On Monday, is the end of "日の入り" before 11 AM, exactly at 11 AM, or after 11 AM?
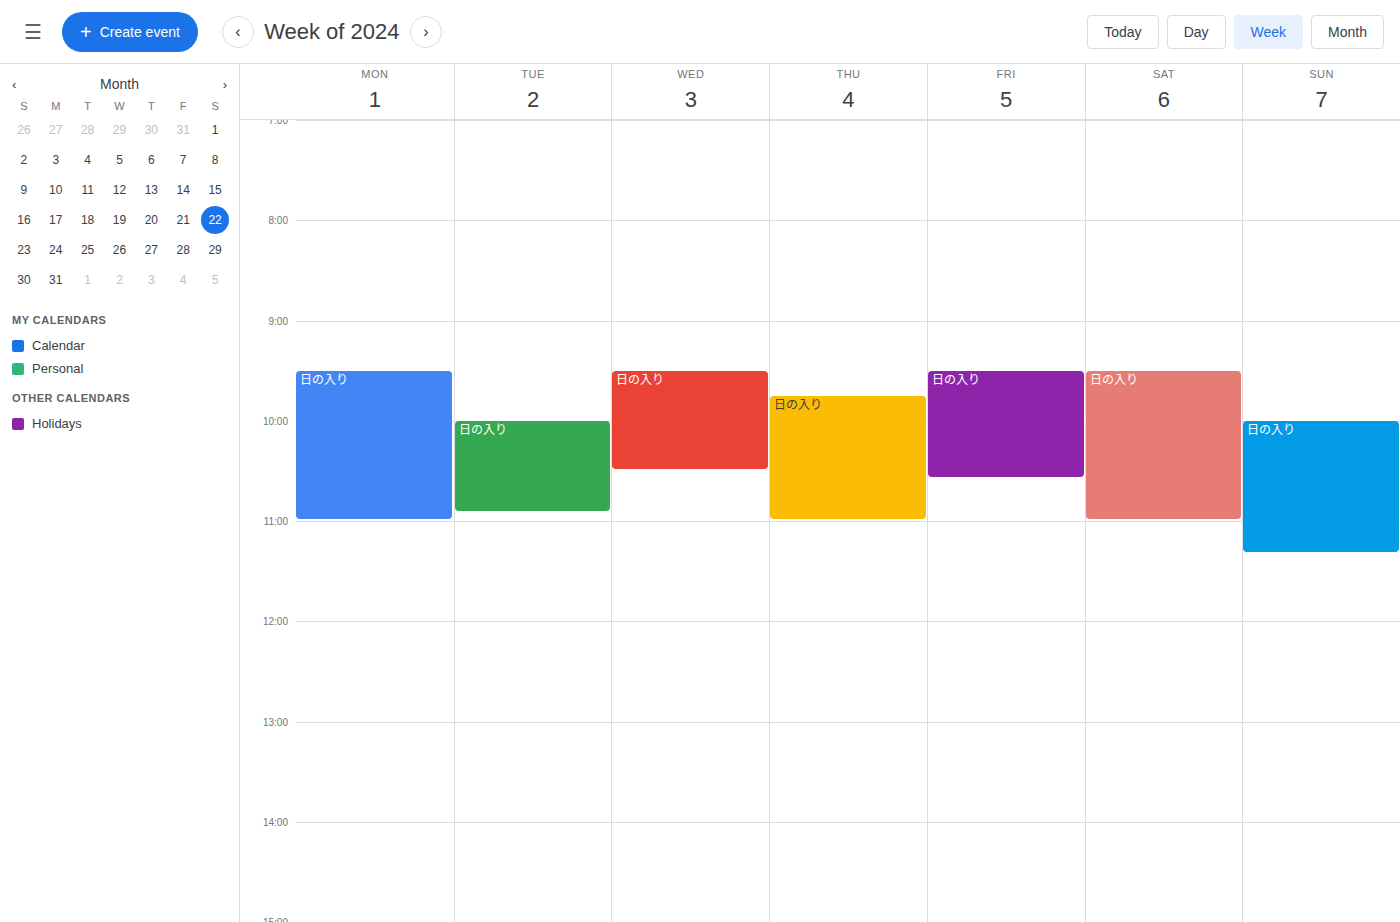
11:00 AM -- exactly at 11 AM, on the 11 AM line.